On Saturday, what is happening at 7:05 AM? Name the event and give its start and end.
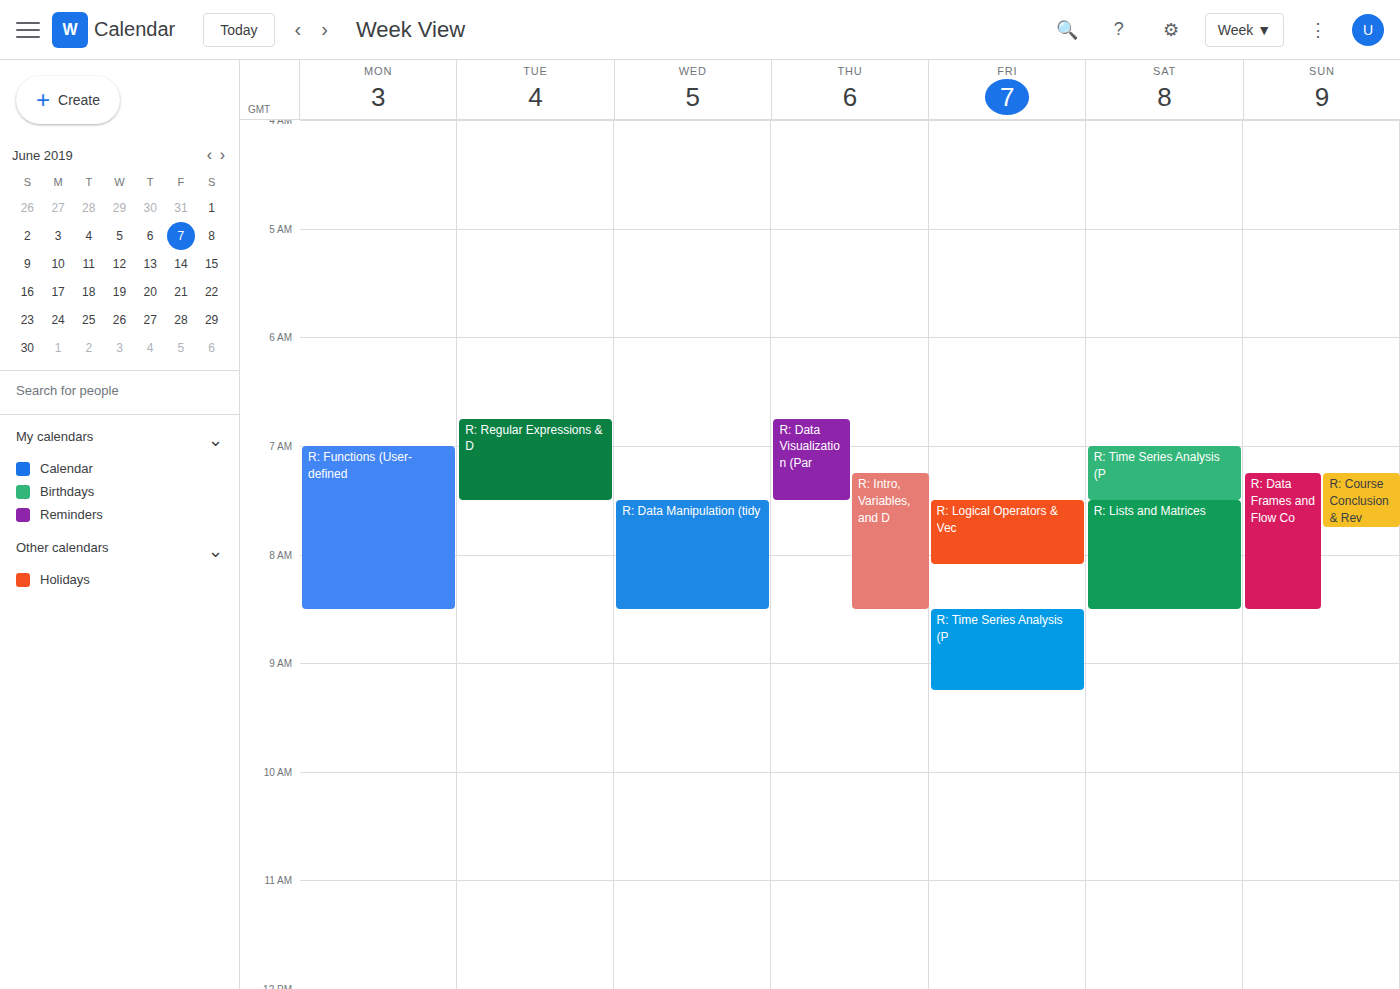
"R: Time Series Analysis (P", 7:00 AM to 7:30 AM